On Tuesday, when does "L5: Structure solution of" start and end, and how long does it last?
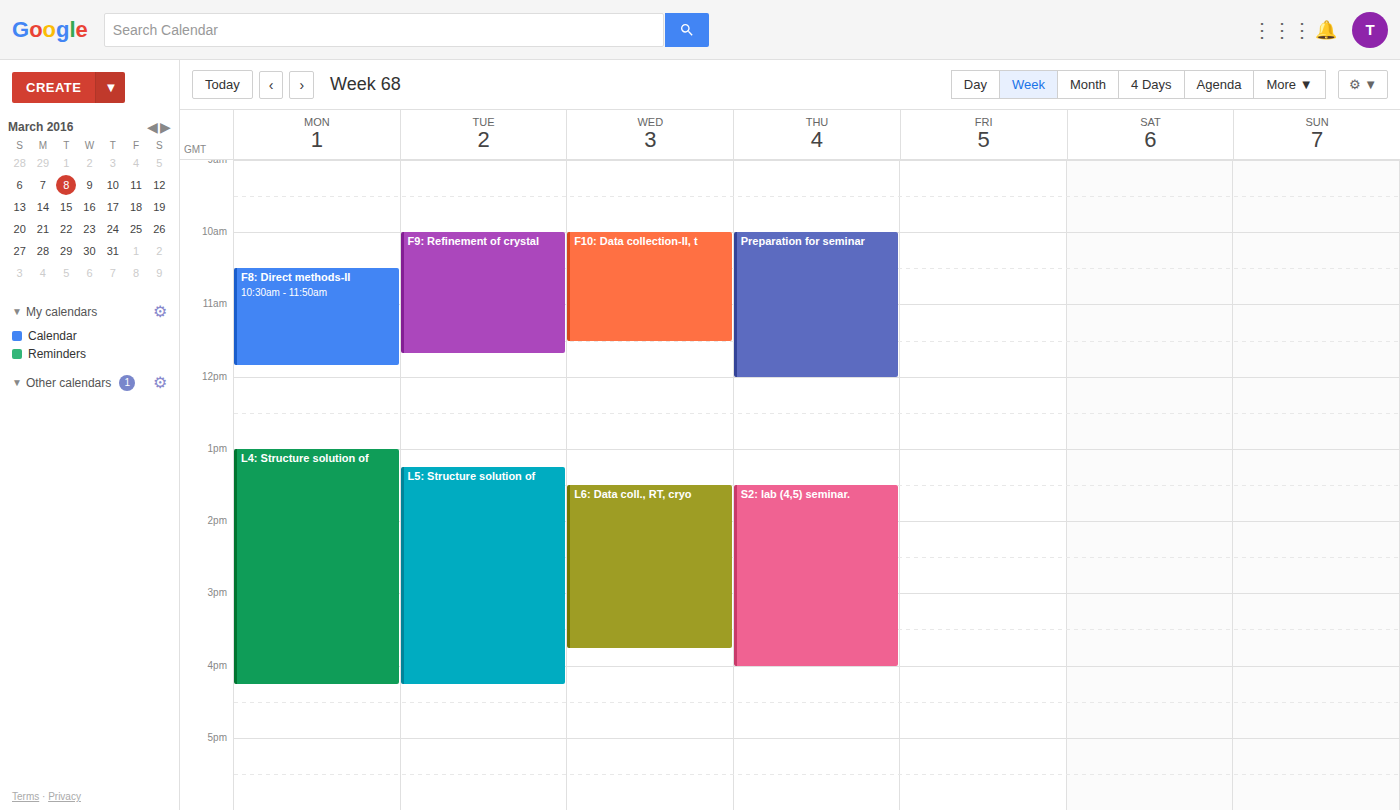
1:15 PM to 4:15 PM, 3 hours